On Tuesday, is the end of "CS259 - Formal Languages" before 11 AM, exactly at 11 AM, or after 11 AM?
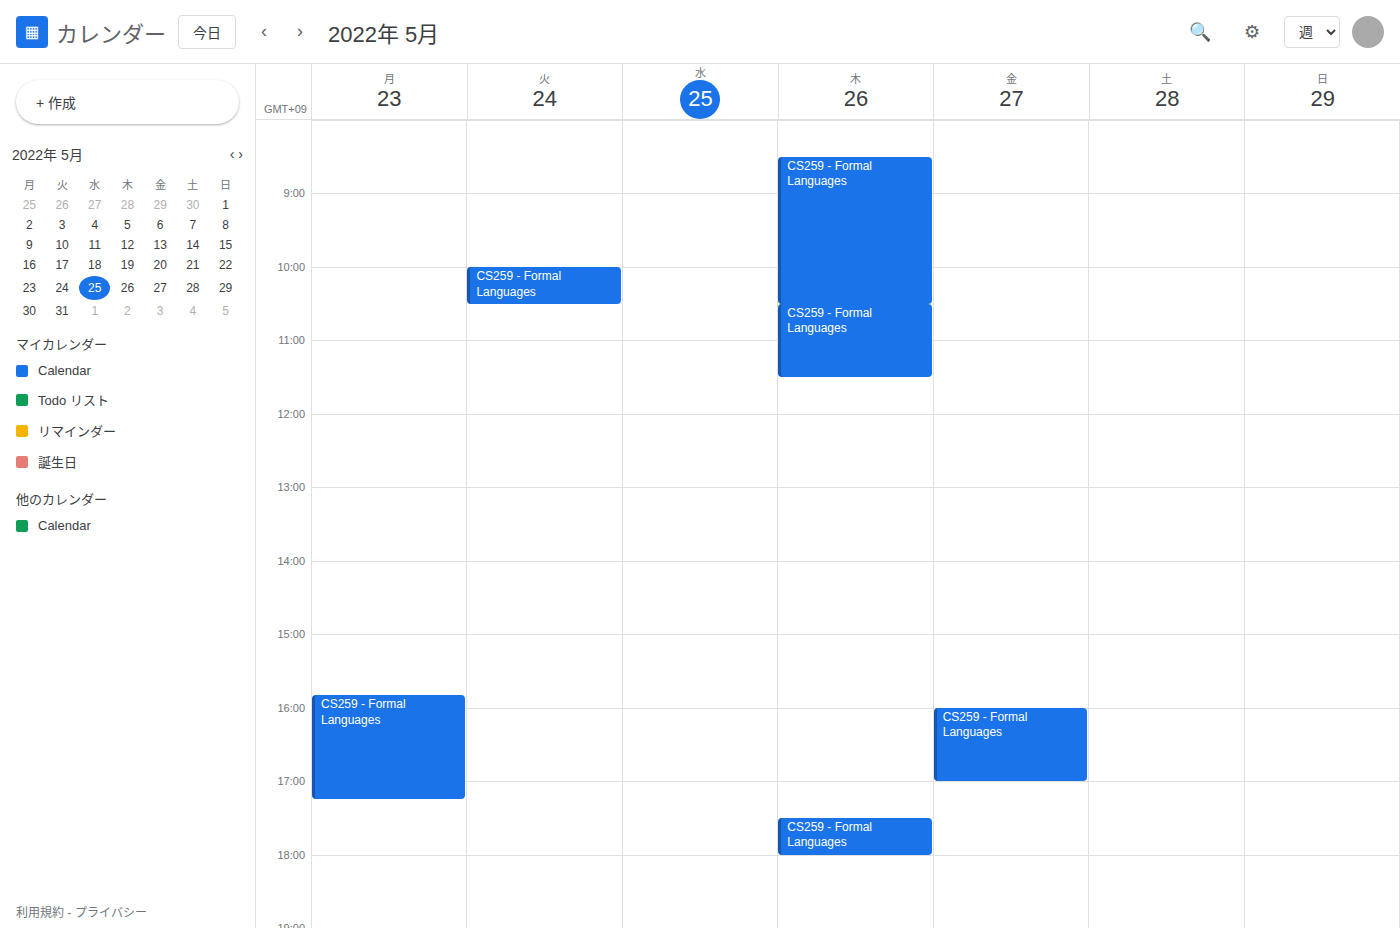
10:30 AM -- before 11 AM, 30 minutes above the 11 AM line.